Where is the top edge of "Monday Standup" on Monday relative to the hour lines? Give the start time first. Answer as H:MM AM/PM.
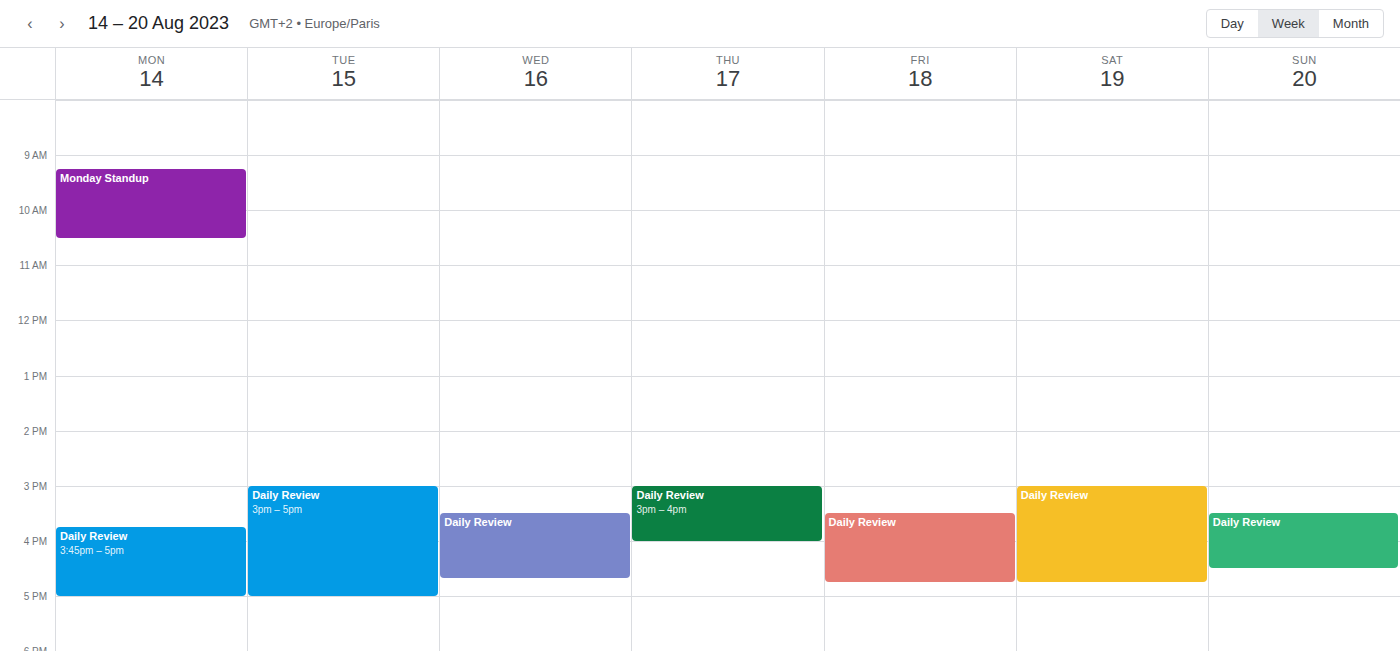
9:15 AM -- neither: a quarter of the way from the 9 AM line to the 10 AM line.